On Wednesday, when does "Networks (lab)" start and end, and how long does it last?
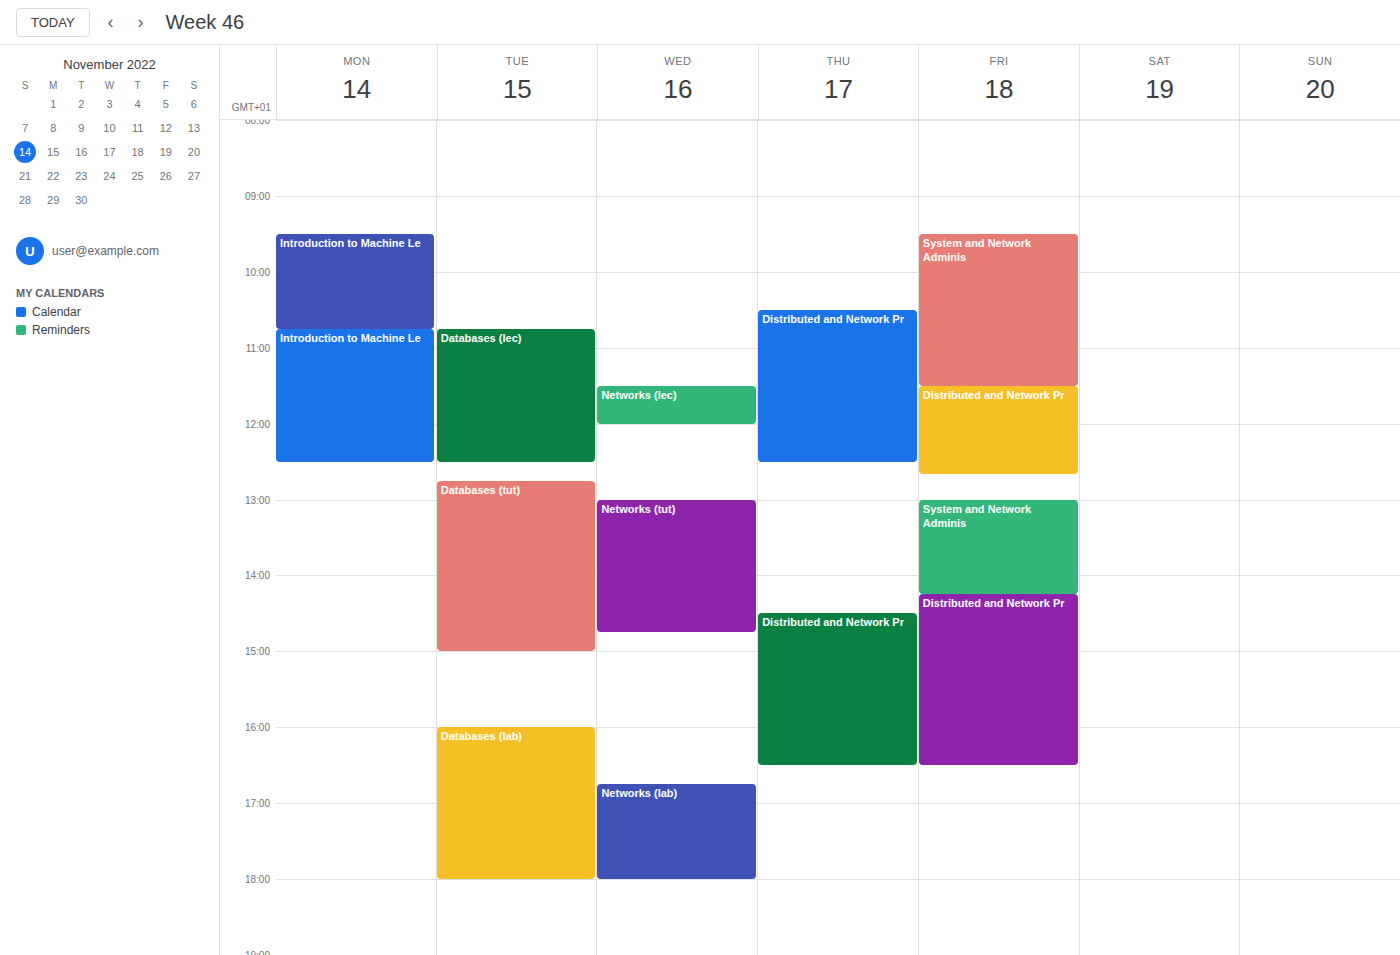
4:45 PM to 6:00 PM, 1 hour 15 minutes